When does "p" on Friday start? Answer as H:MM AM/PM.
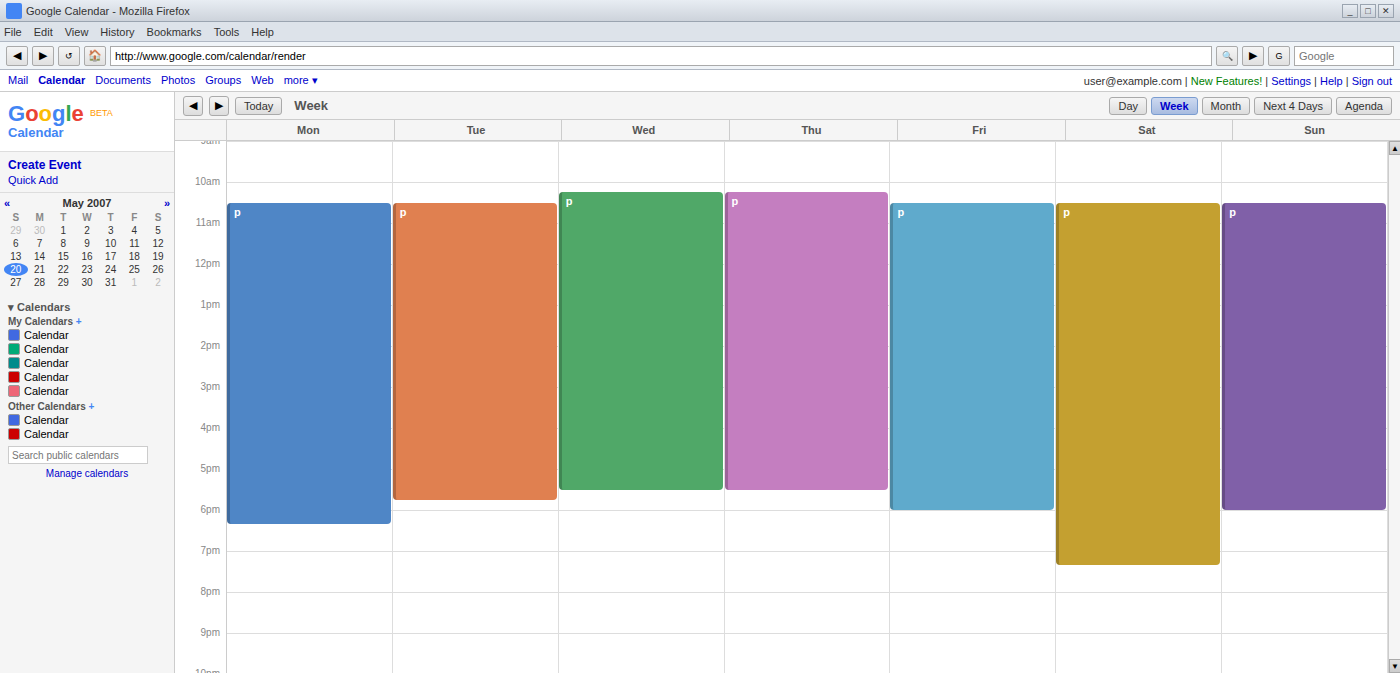
10:30 AM